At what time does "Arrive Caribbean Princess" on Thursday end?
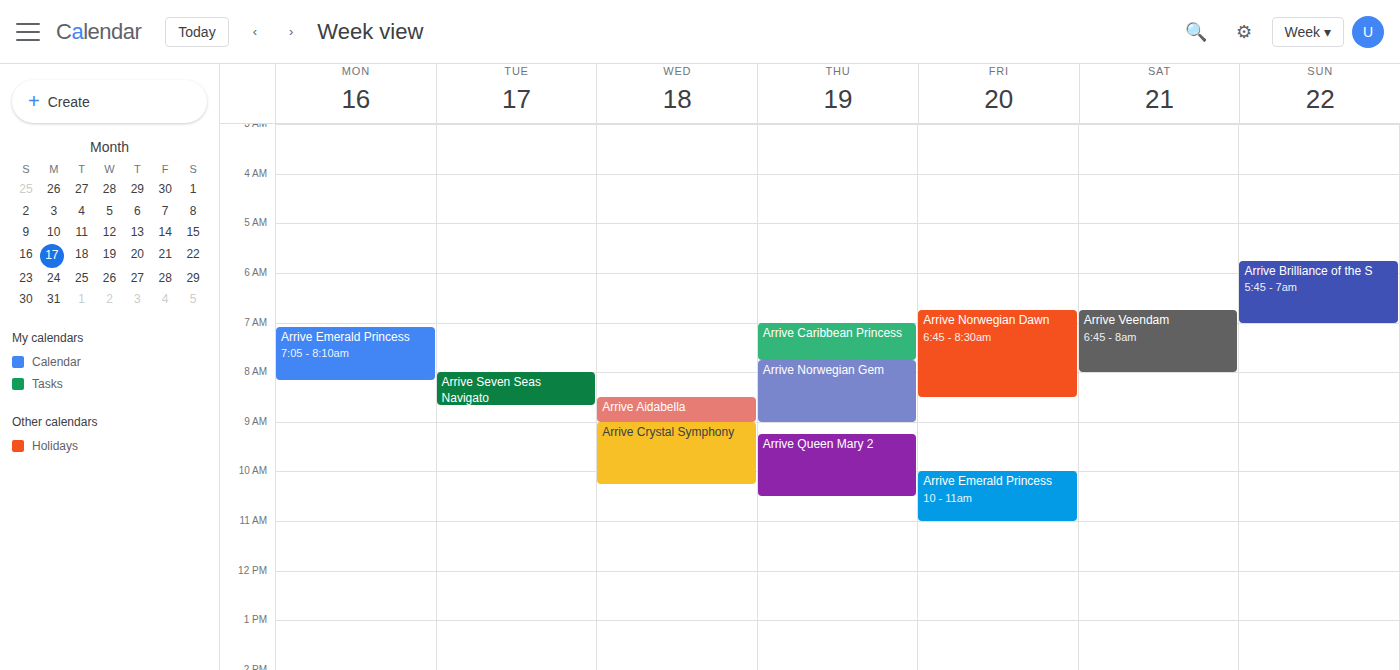
7:45 AM